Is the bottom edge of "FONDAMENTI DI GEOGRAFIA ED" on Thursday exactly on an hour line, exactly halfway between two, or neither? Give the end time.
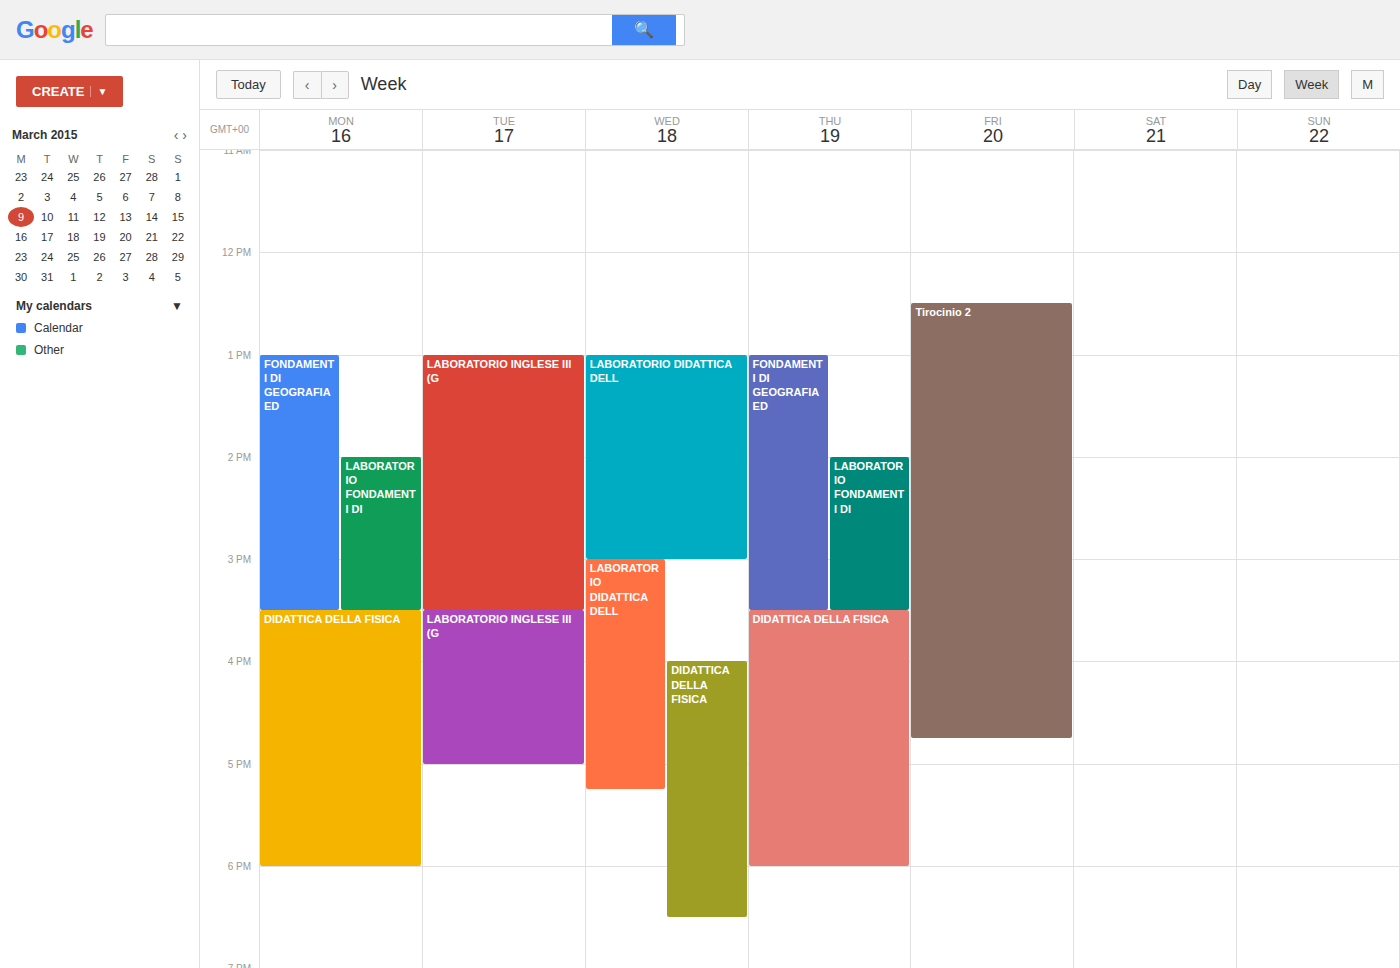
15:30 -- halfway between the 15:00 and 16:00 lines.